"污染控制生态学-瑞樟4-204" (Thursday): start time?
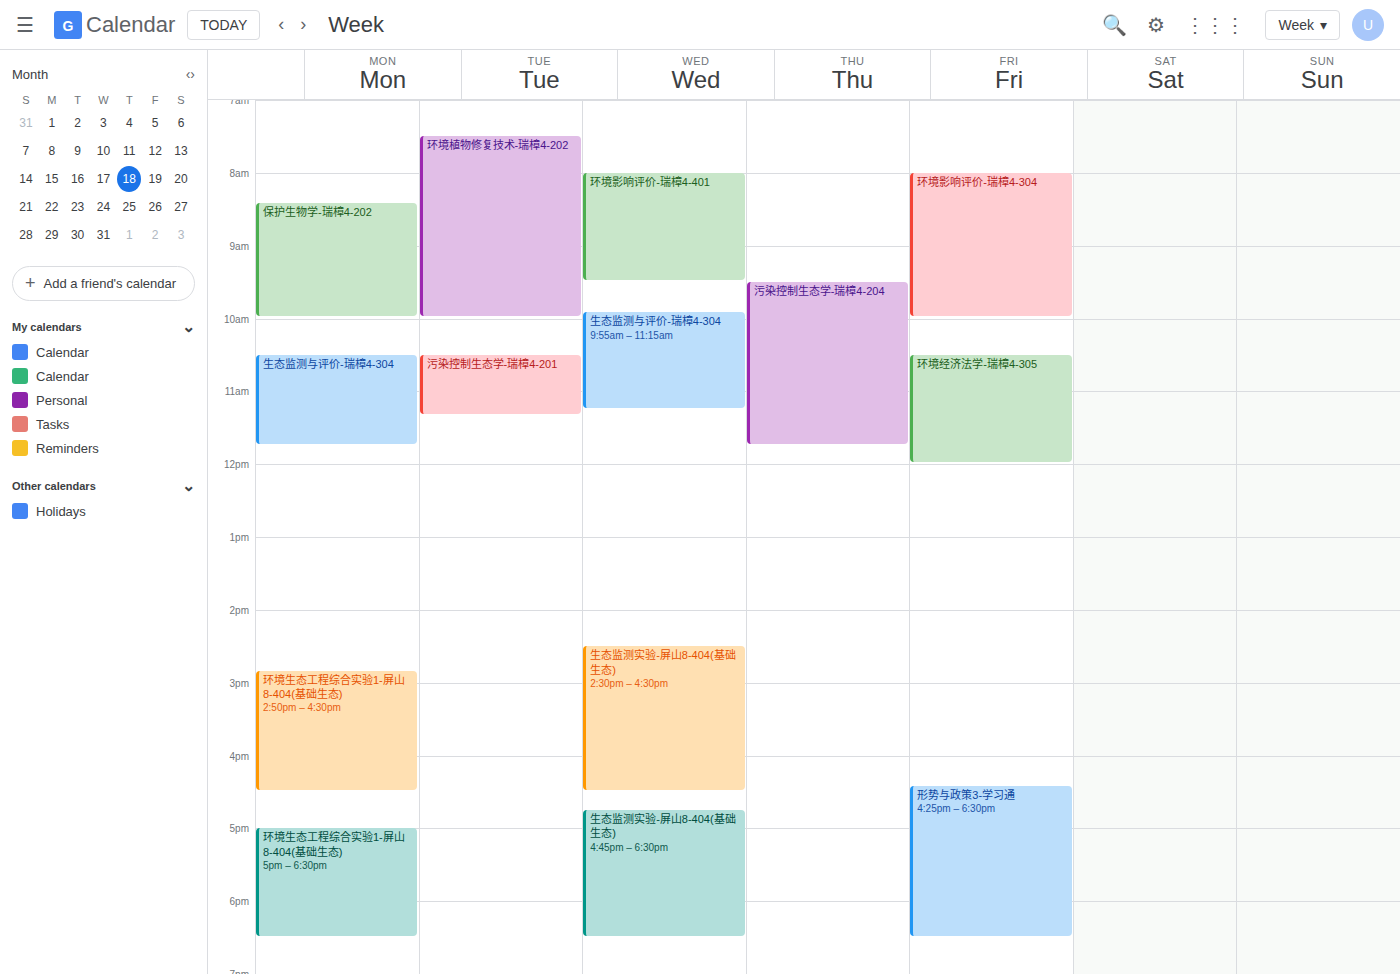
9:30 AM